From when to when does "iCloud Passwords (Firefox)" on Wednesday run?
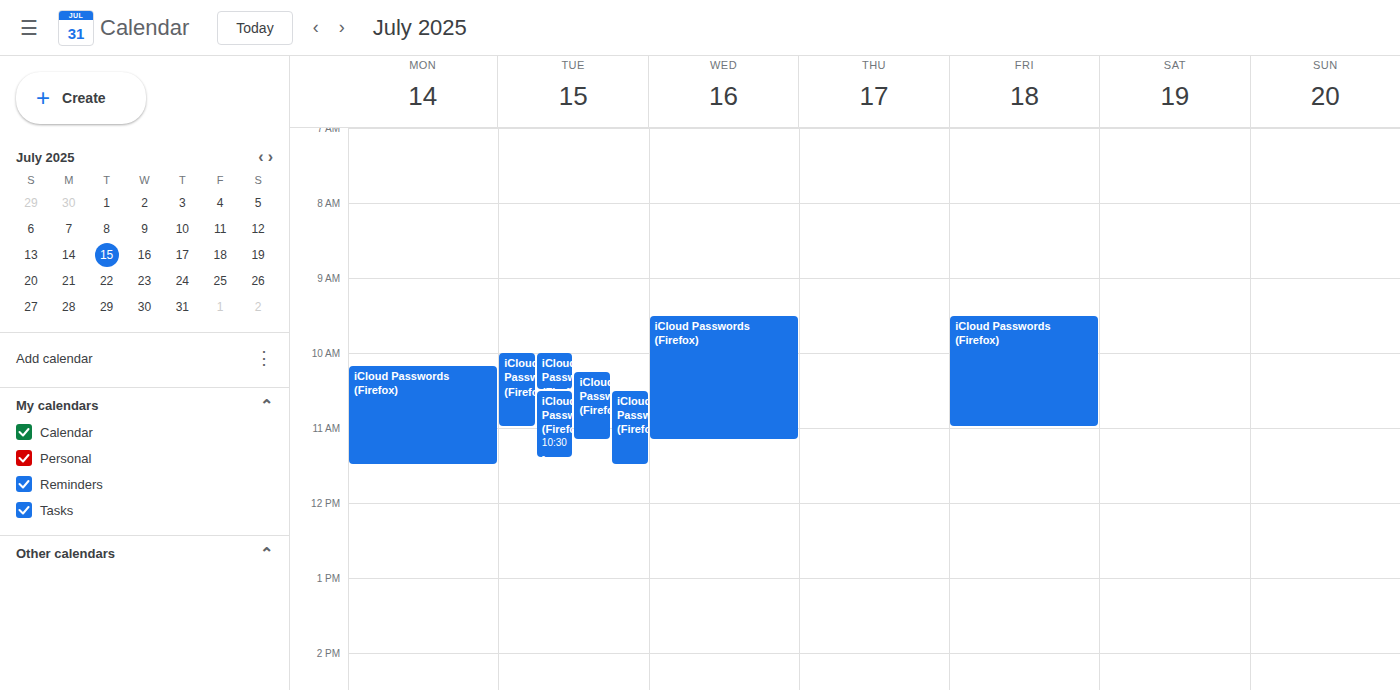
9:30 AM to 11:10 AM